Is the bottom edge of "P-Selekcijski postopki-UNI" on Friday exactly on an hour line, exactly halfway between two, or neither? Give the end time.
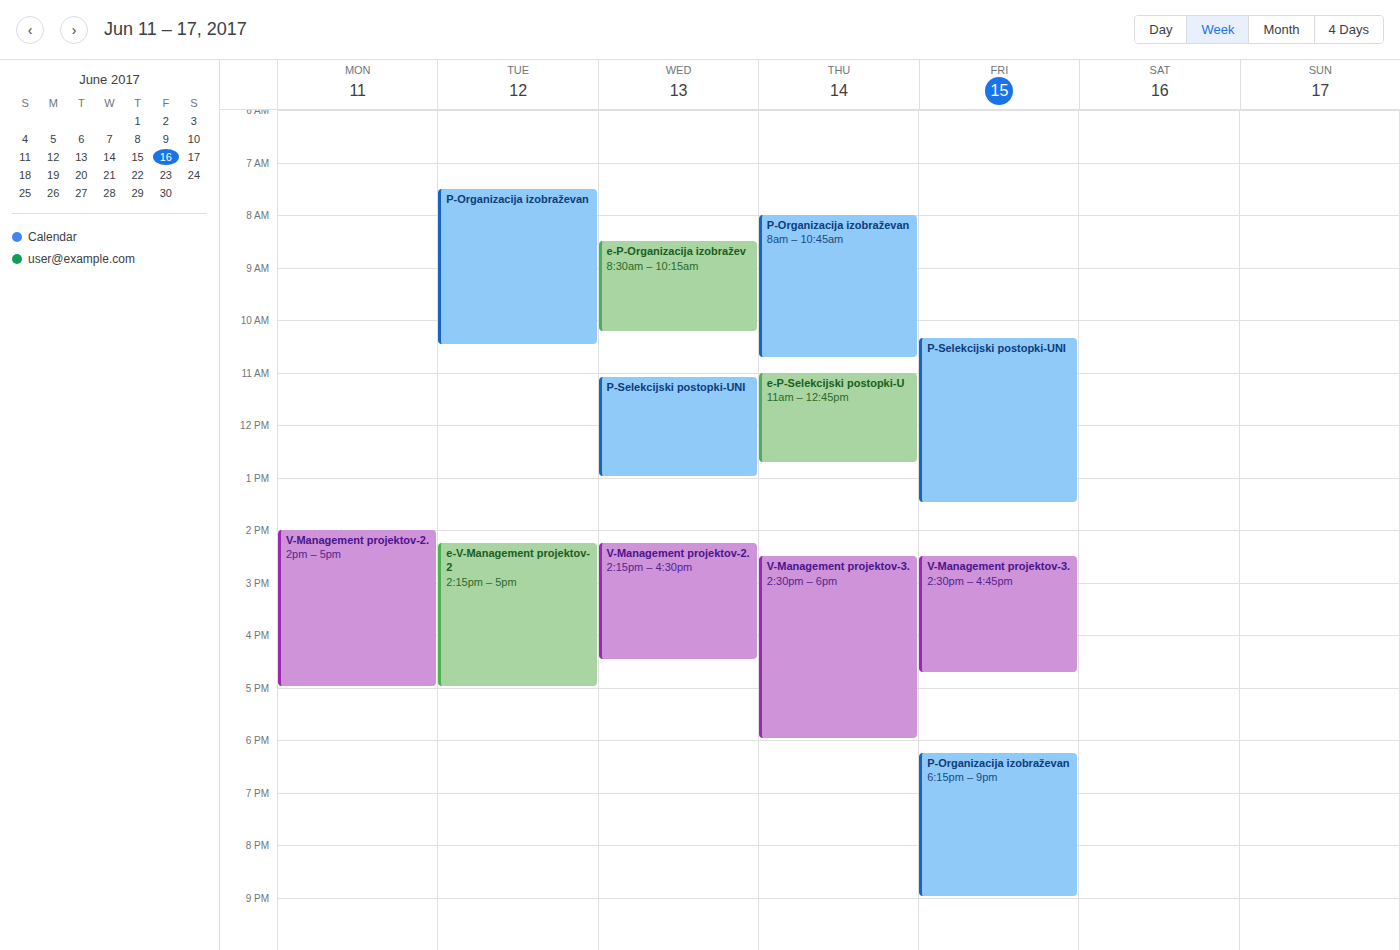
1:30 PM -- halfway between the 1 PM and 2 PM lines.